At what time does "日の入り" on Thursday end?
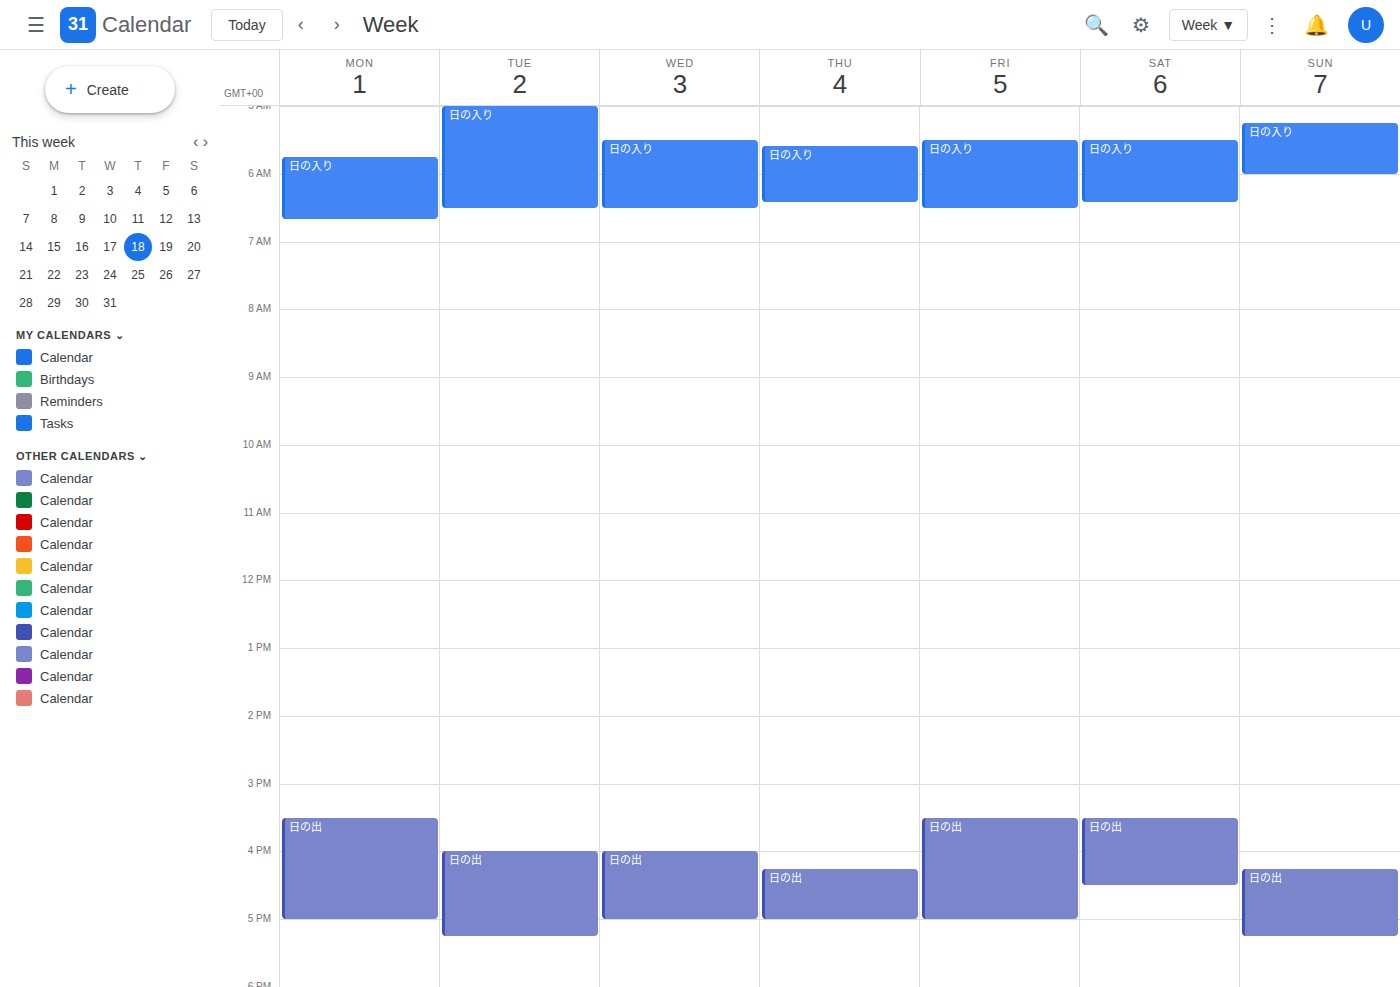
6:25 AM